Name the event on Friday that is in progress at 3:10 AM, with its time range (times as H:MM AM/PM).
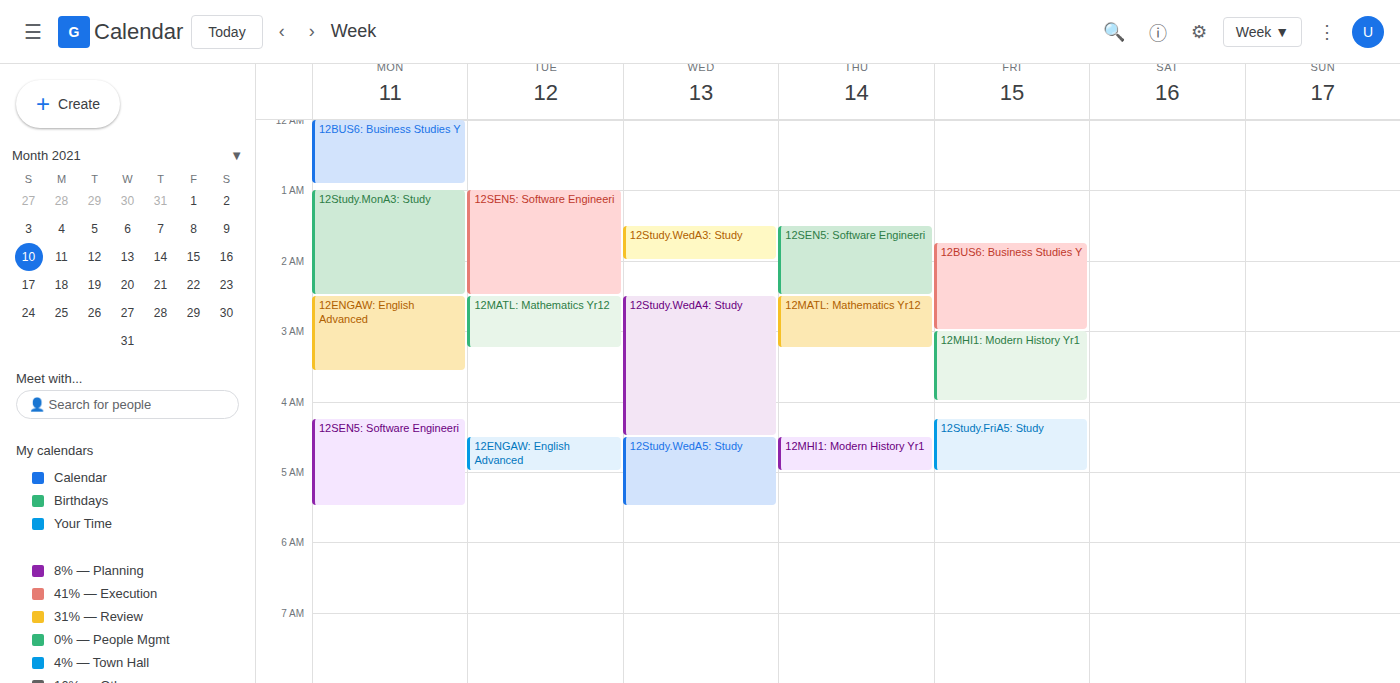
"12MHI1: Modern History Yr1", 3:00 AM to 4:00 AM